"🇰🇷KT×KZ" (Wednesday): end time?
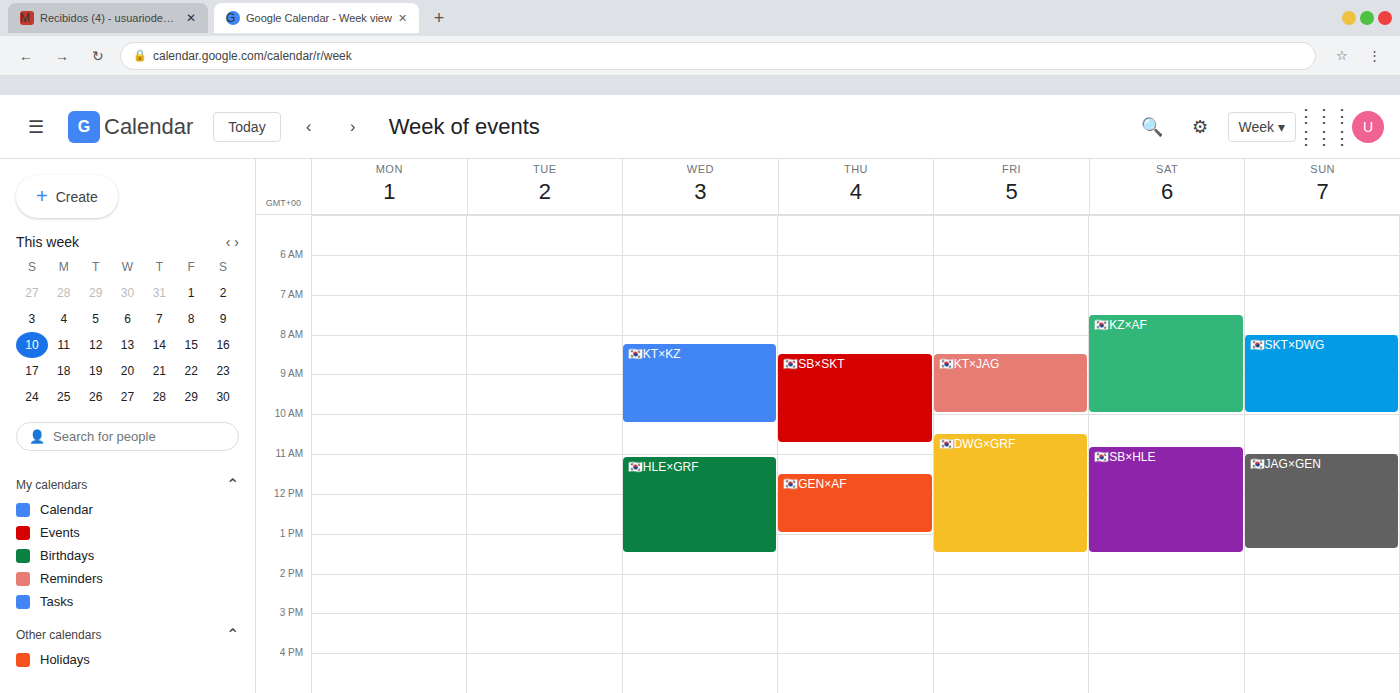
10:15 AM